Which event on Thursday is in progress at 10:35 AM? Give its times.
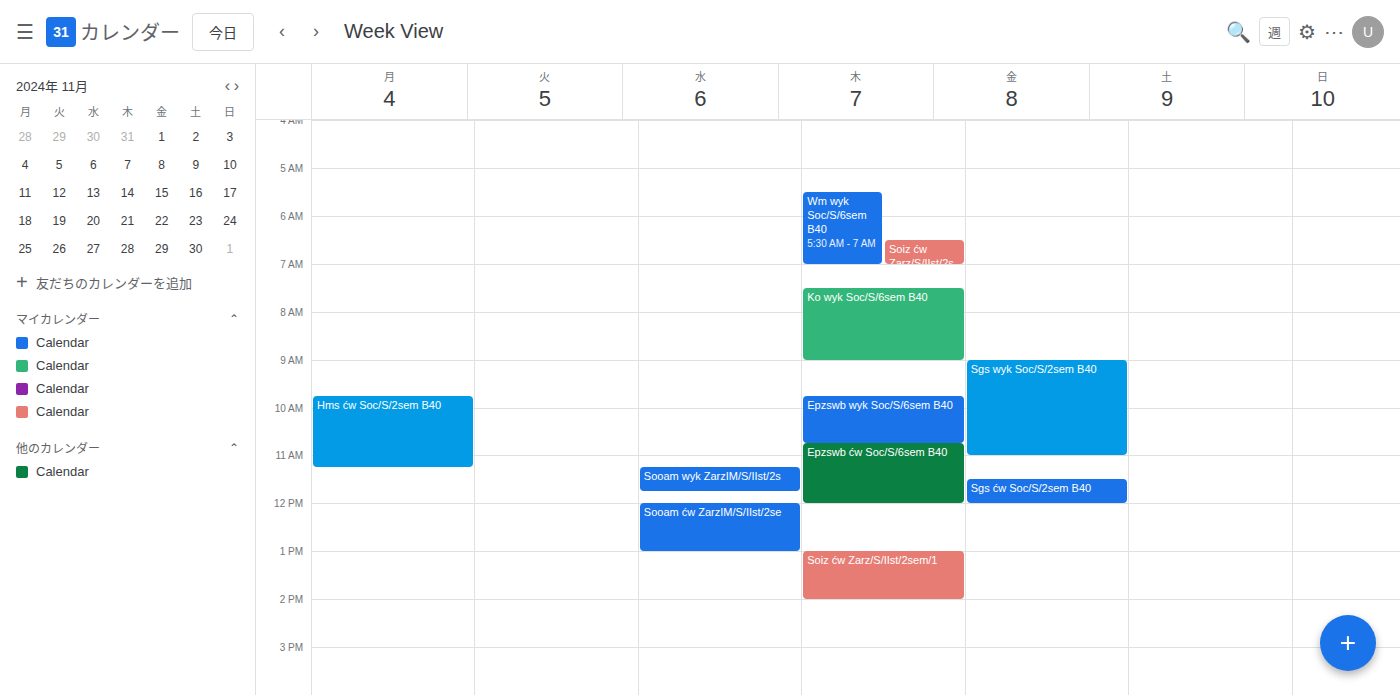
"Epzswb wyk Soc/S/6sem B40", 9:45 AM to 10:45 AM